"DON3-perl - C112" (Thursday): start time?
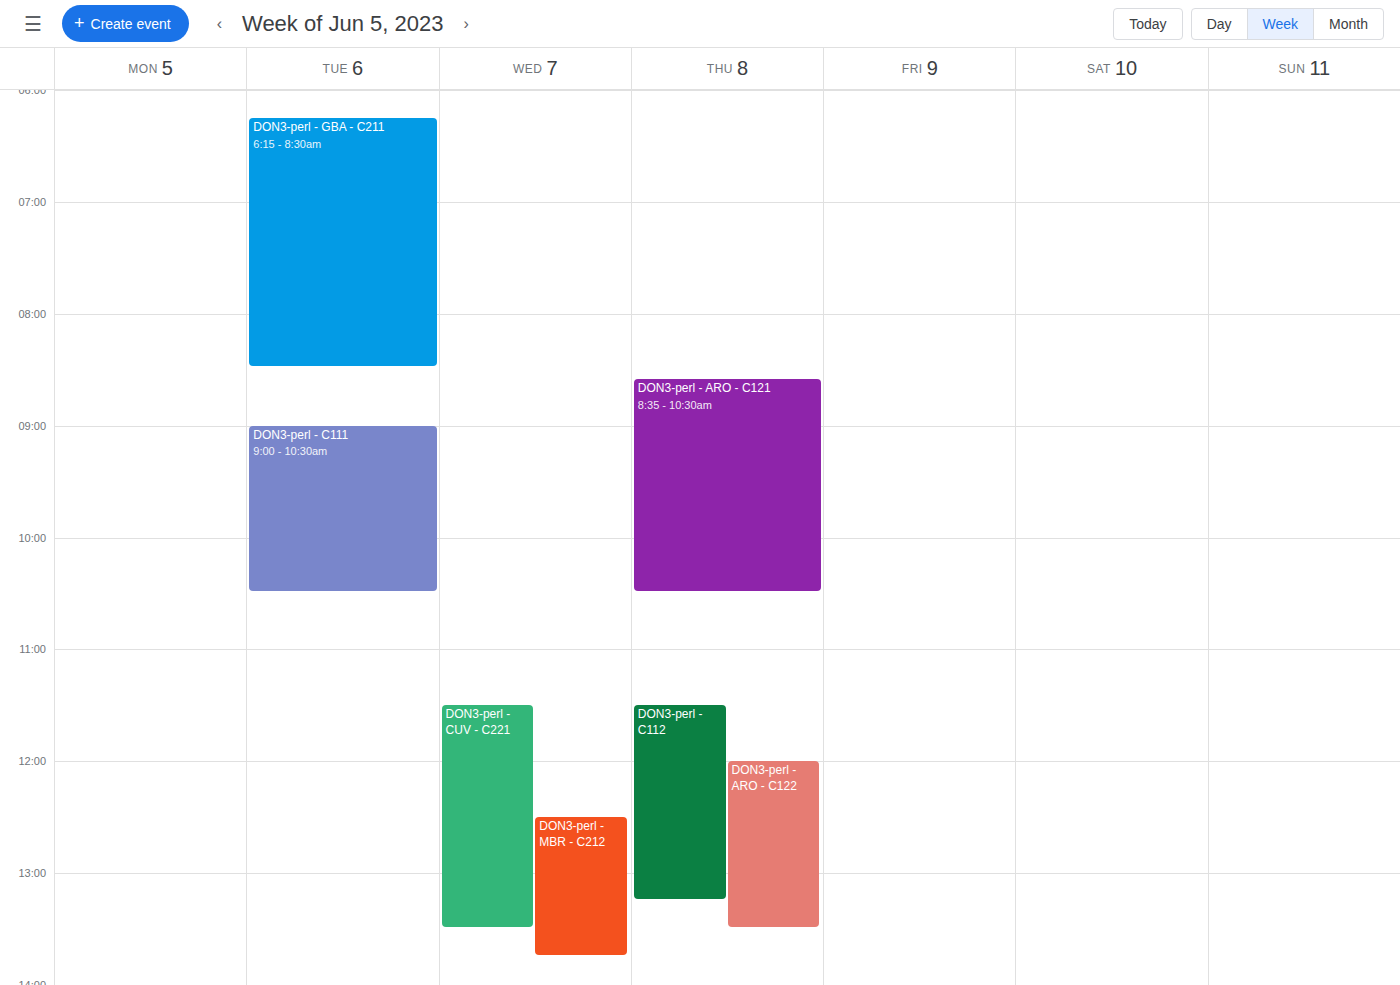
11:30 AM